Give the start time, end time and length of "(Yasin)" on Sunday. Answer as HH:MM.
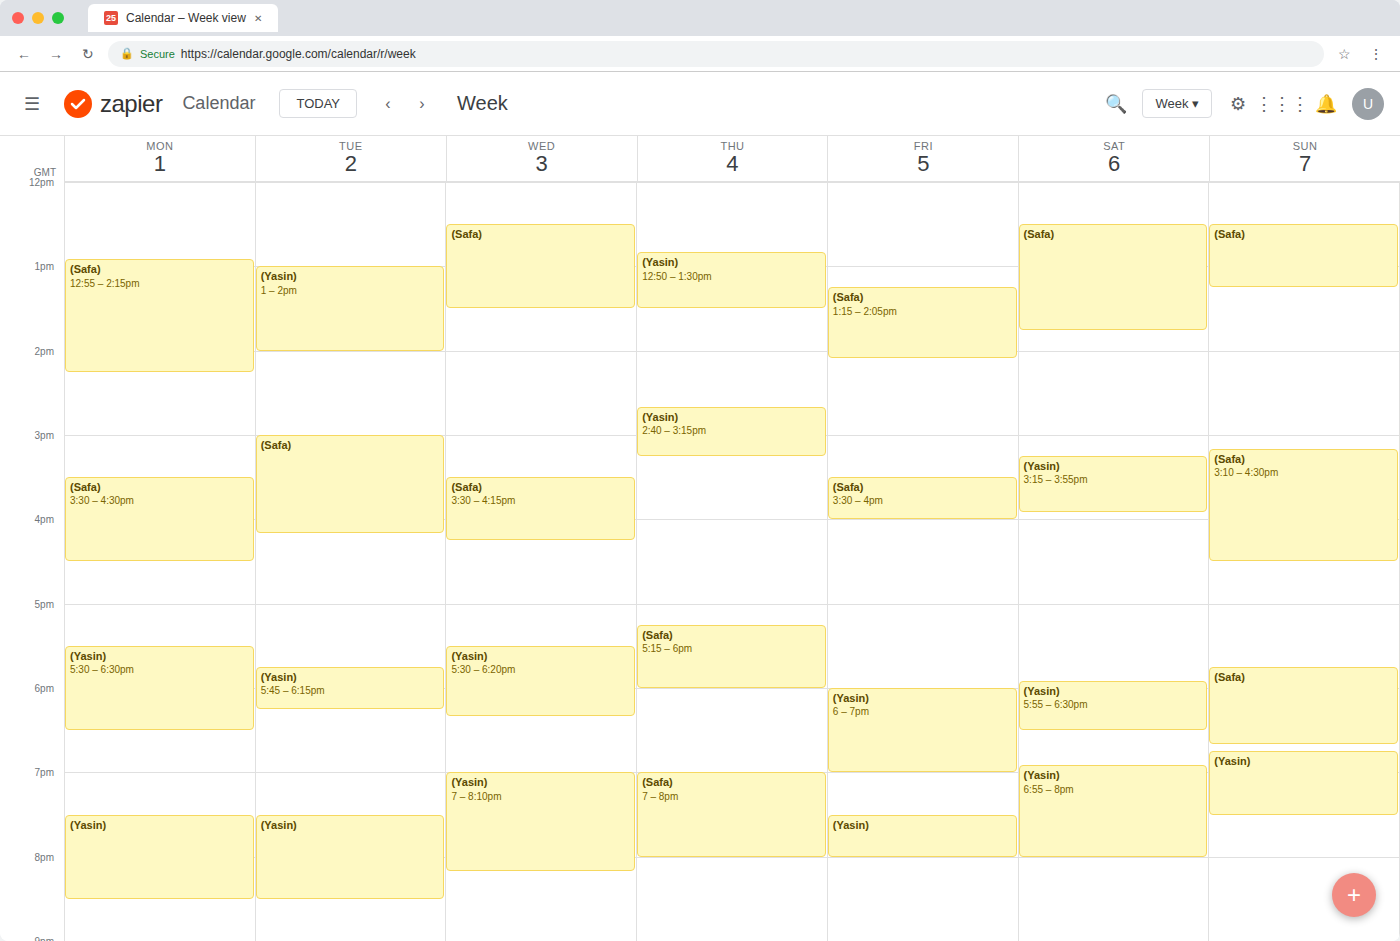
18:45 to 19:30, 45 minutes